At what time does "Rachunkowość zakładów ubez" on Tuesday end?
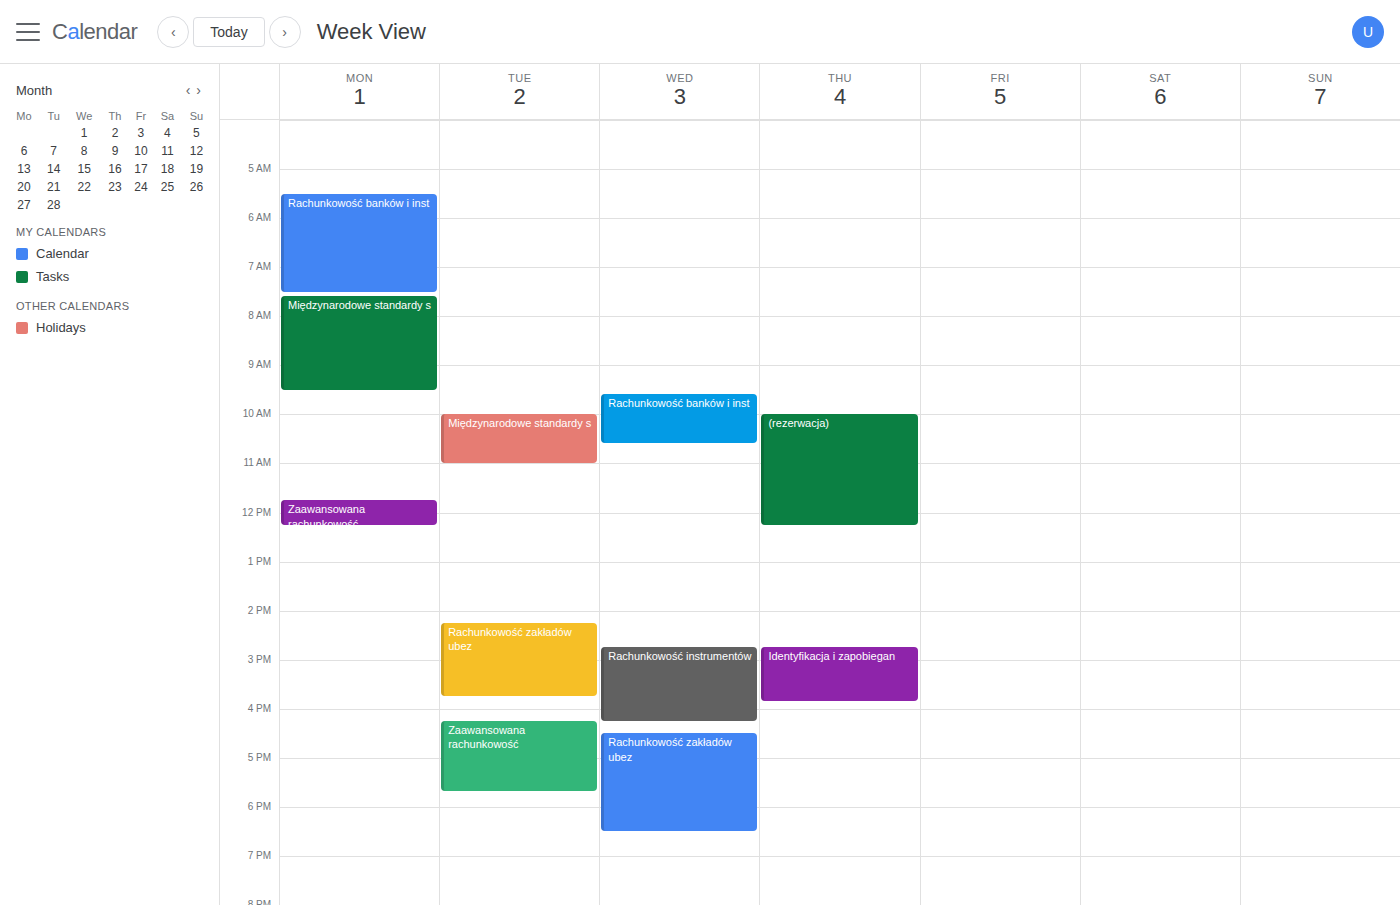
15:45